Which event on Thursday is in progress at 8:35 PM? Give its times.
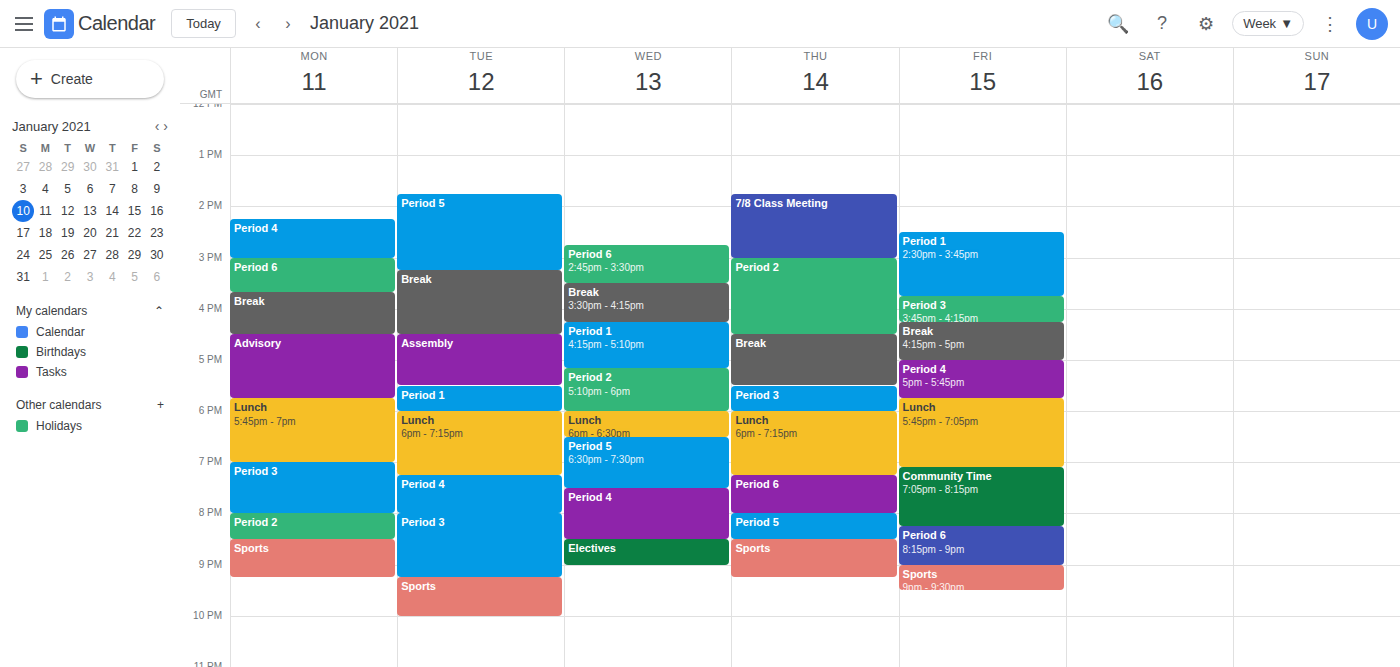
"Sports", 8:30 PM to 9:15 PM